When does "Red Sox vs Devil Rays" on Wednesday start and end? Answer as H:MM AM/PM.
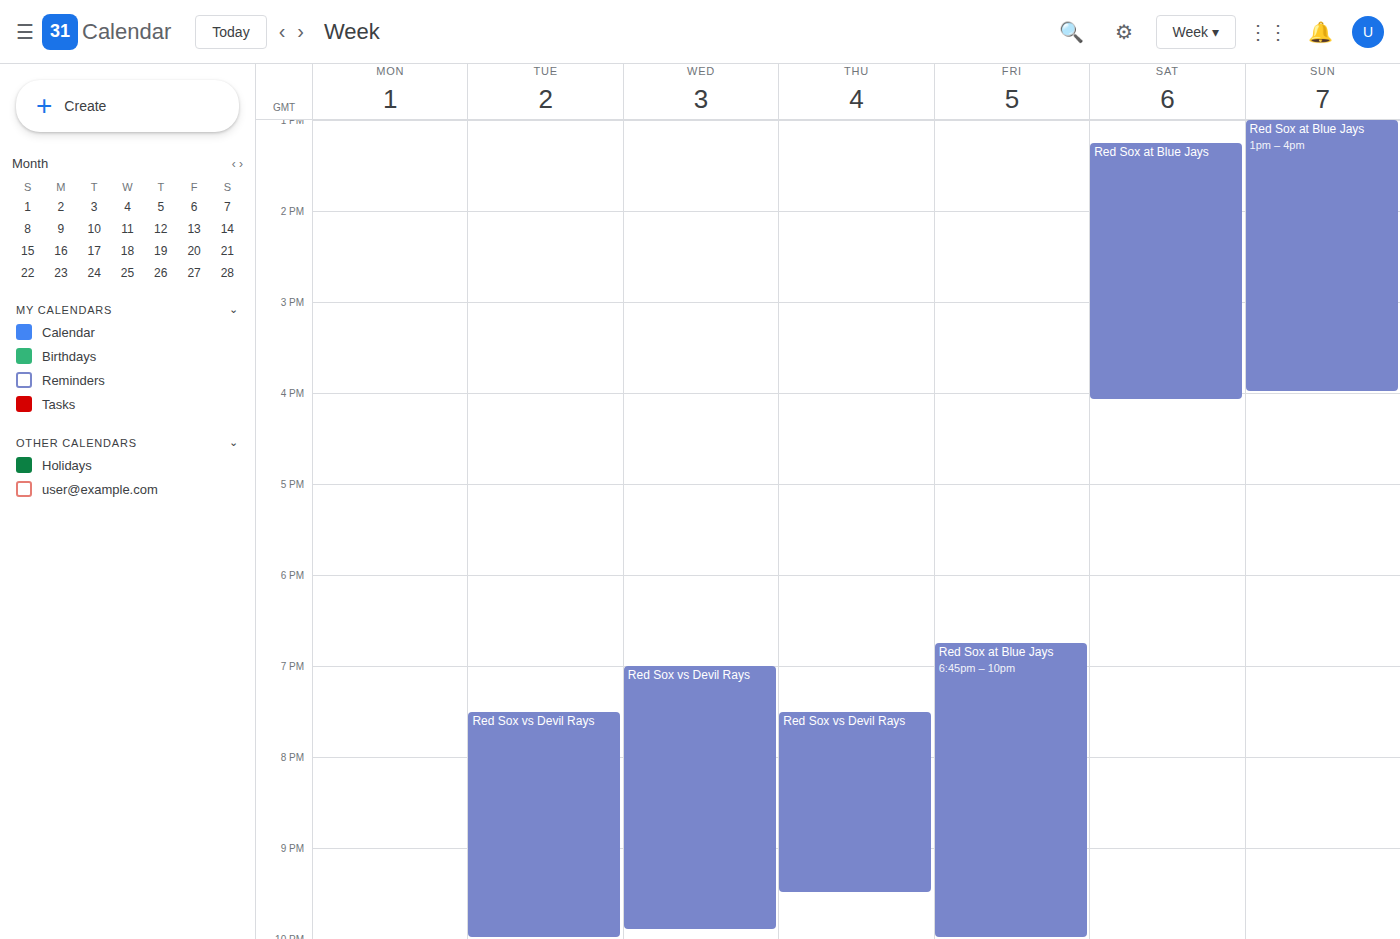
7:00 PM to 9:55 PM